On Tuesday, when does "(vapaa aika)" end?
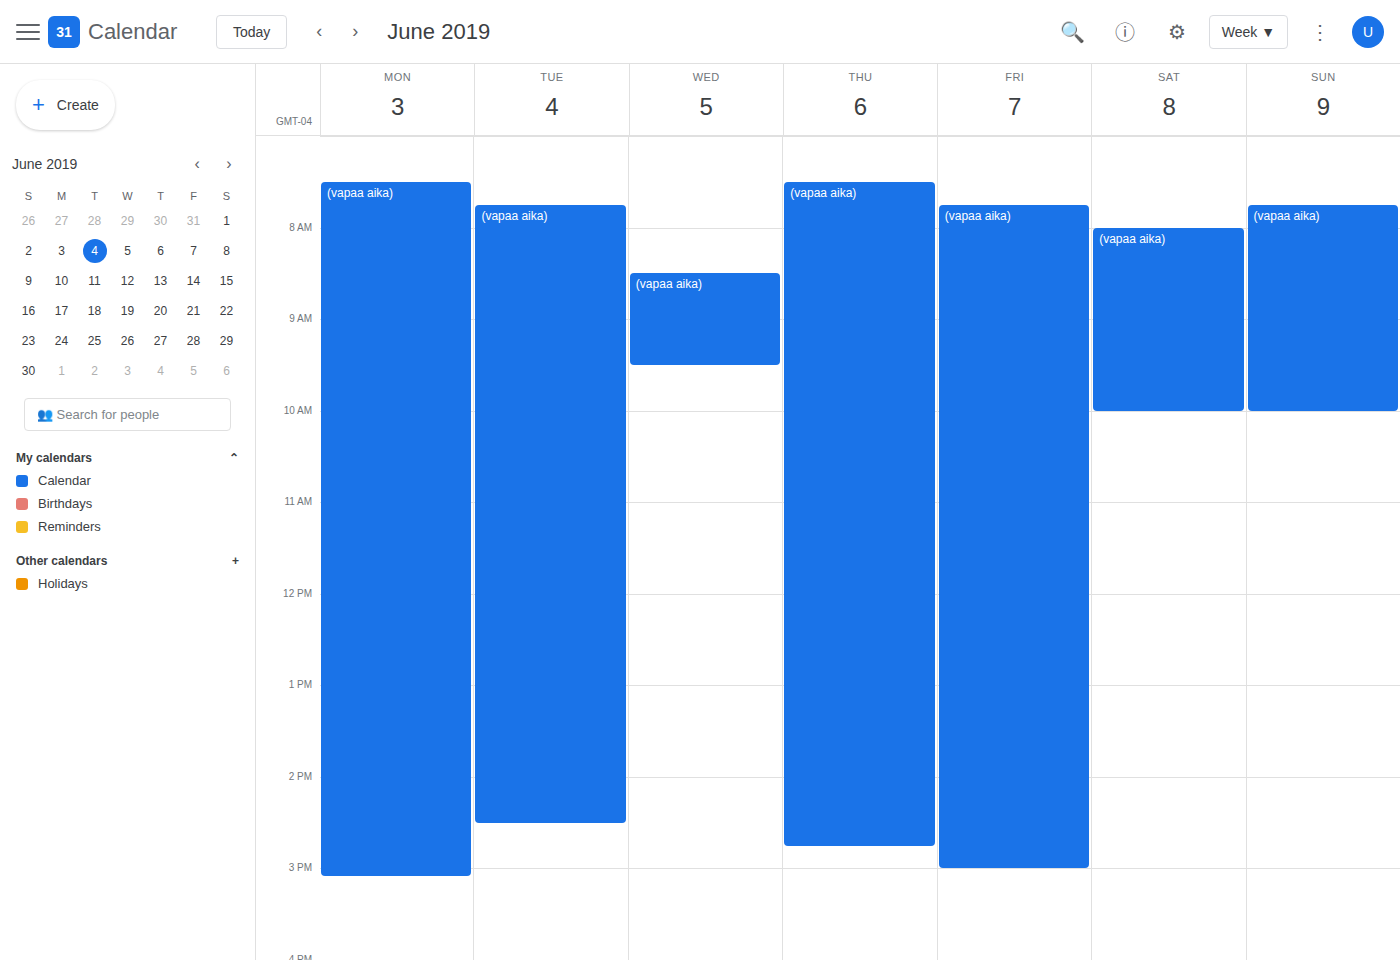
2:30 PM